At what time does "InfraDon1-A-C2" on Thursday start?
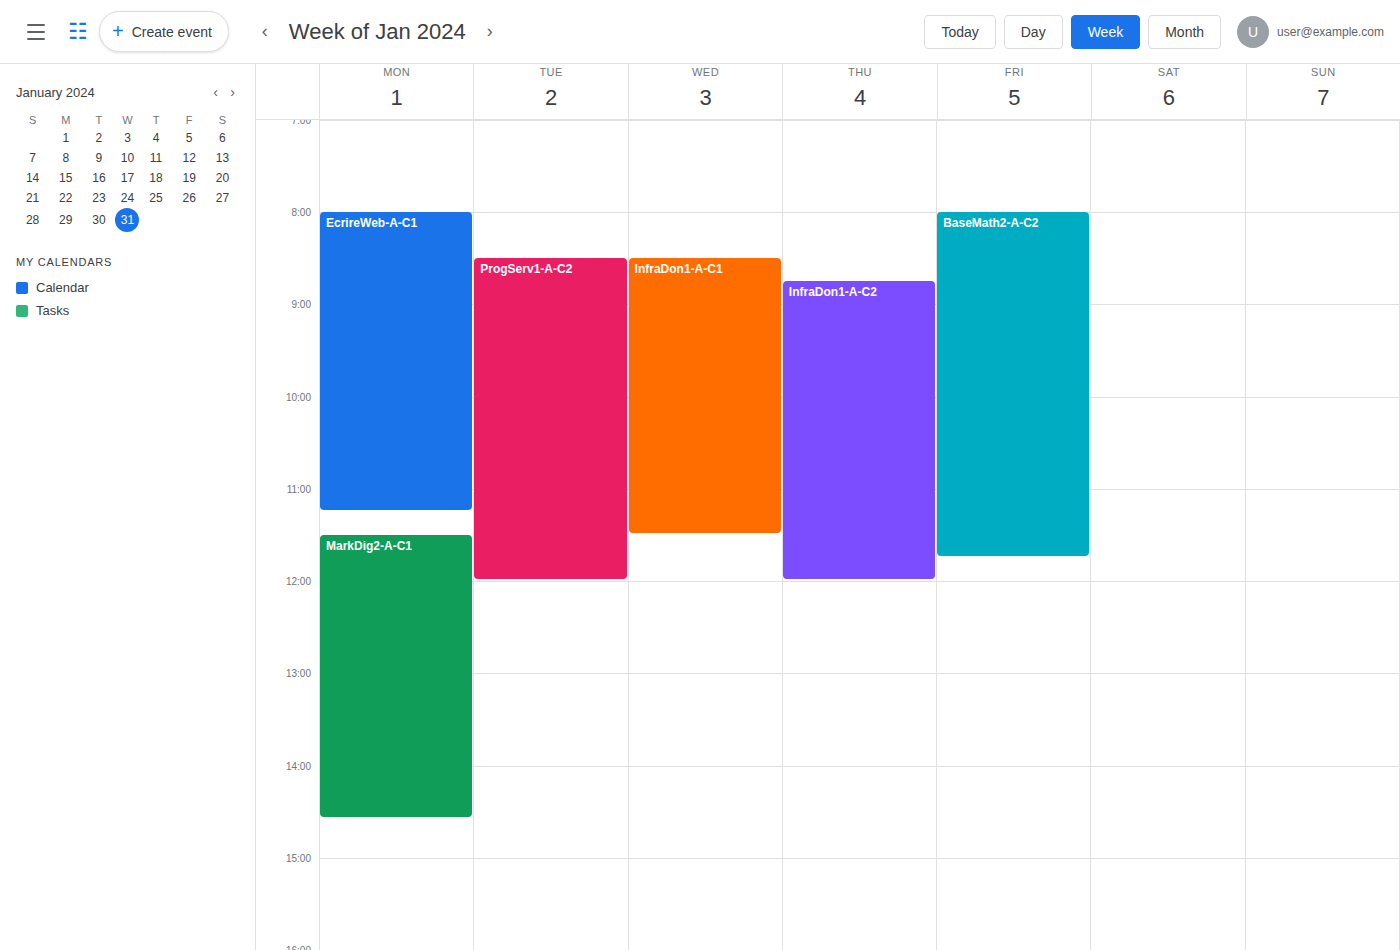
8:45 AM